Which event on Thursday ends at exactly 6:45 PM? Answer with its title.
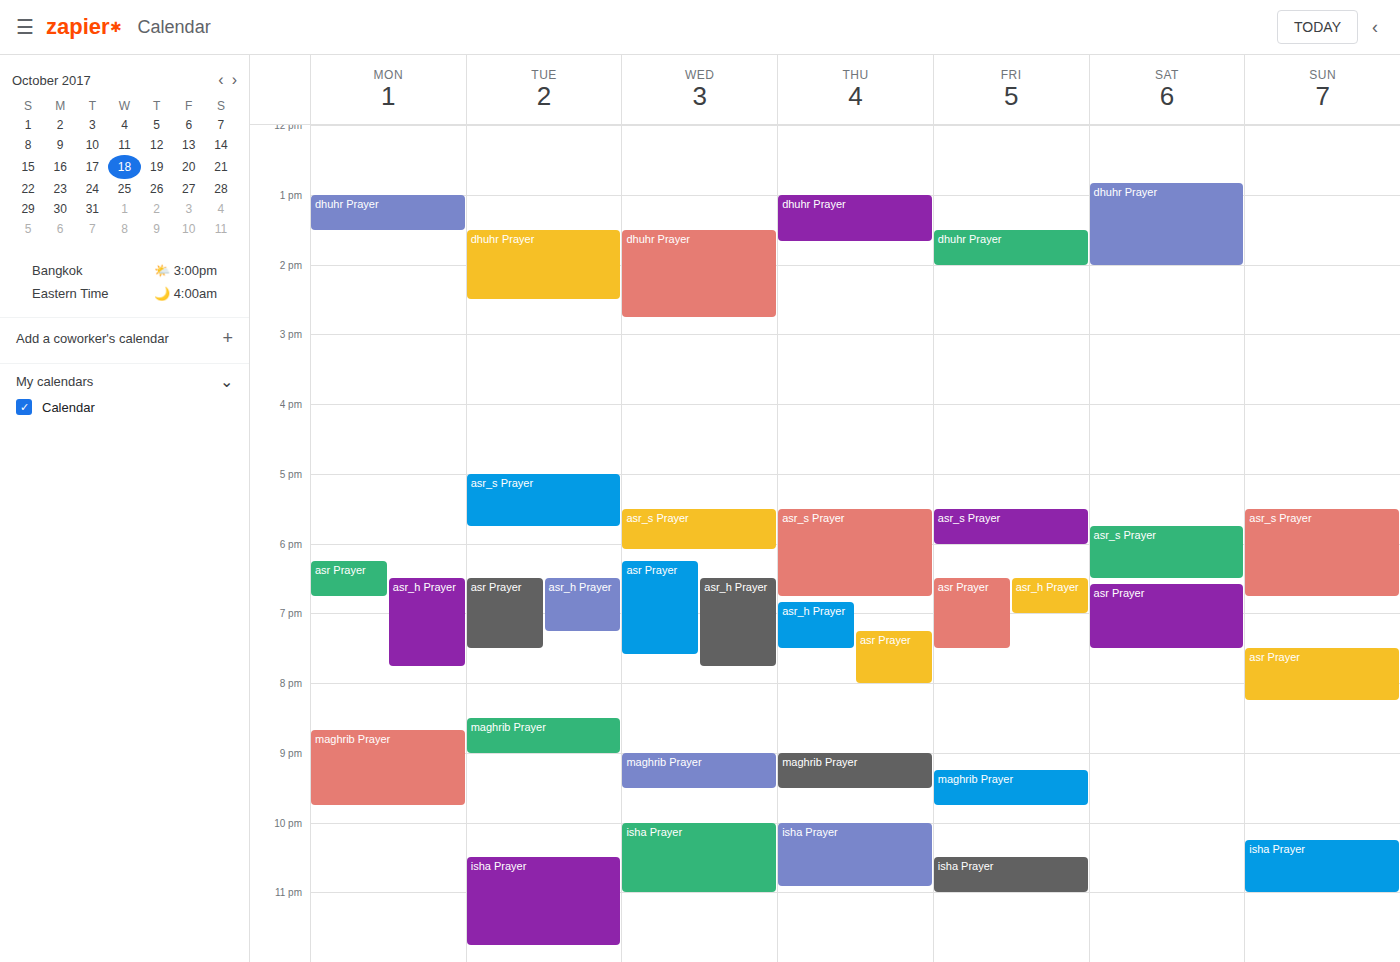
"asr_s Prayer"